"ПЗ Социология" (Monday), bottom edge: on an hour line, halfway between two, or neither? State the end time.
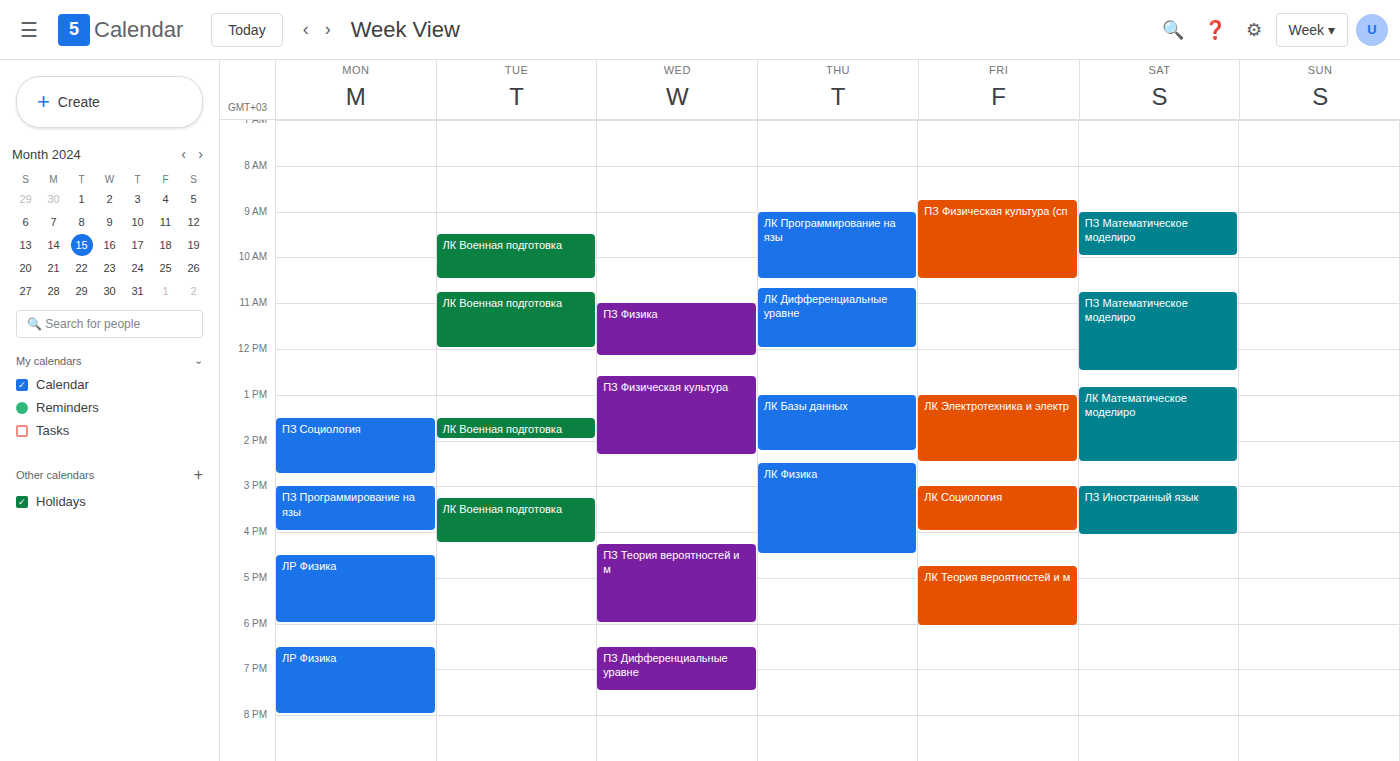
2:45 PM -- neither: three quarters of the way from the 2 PM line to the 3 PM line.